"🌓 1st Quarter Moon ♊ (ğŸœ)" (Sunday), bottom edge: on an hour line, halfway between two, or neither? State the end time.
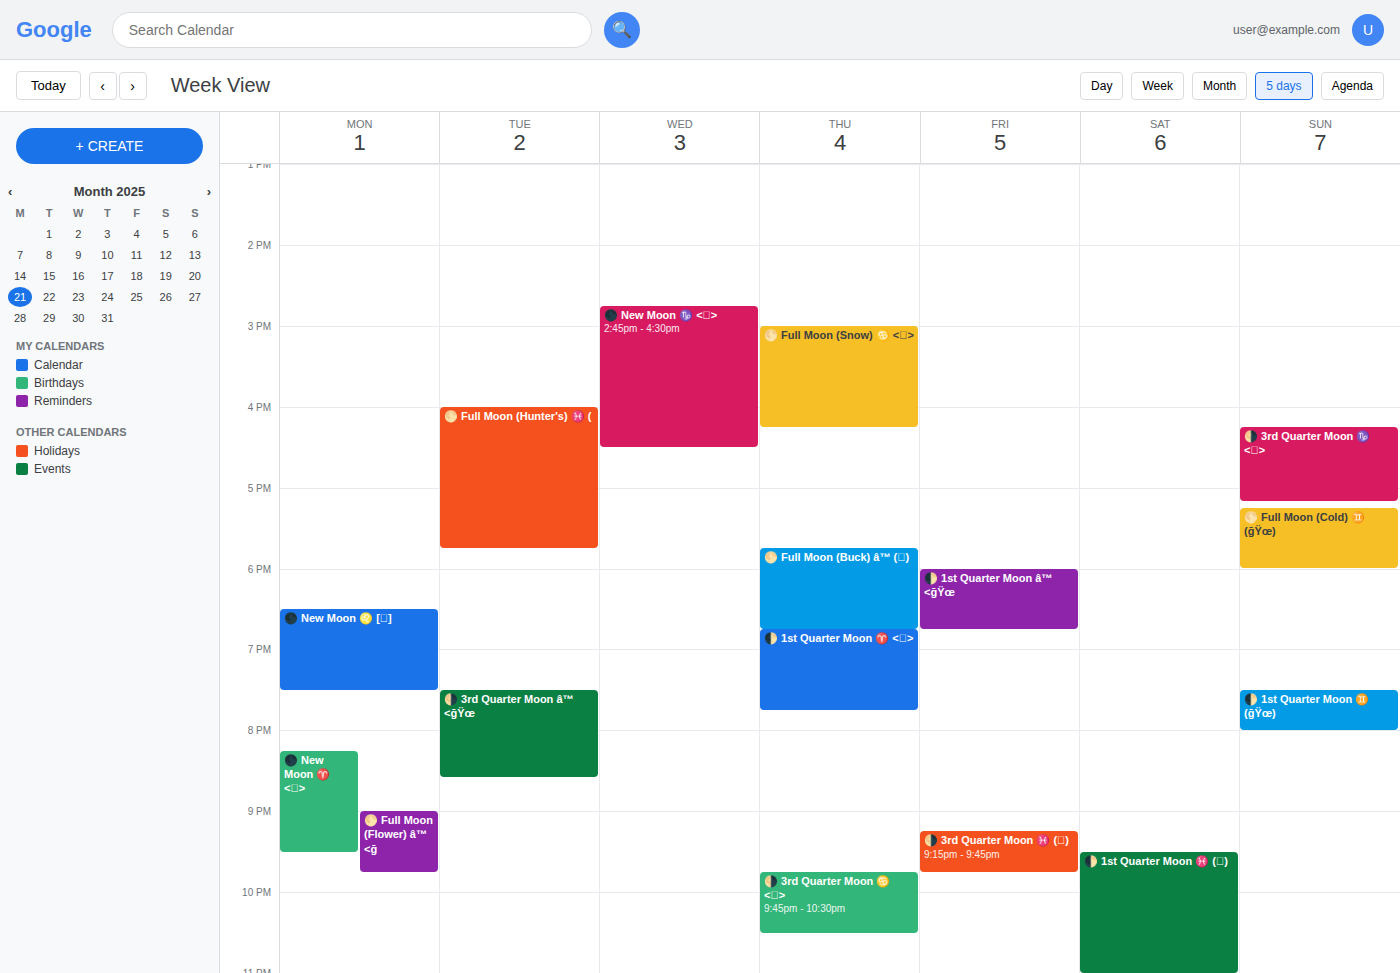
8:00 PM -- exactly on the 8 PM line.